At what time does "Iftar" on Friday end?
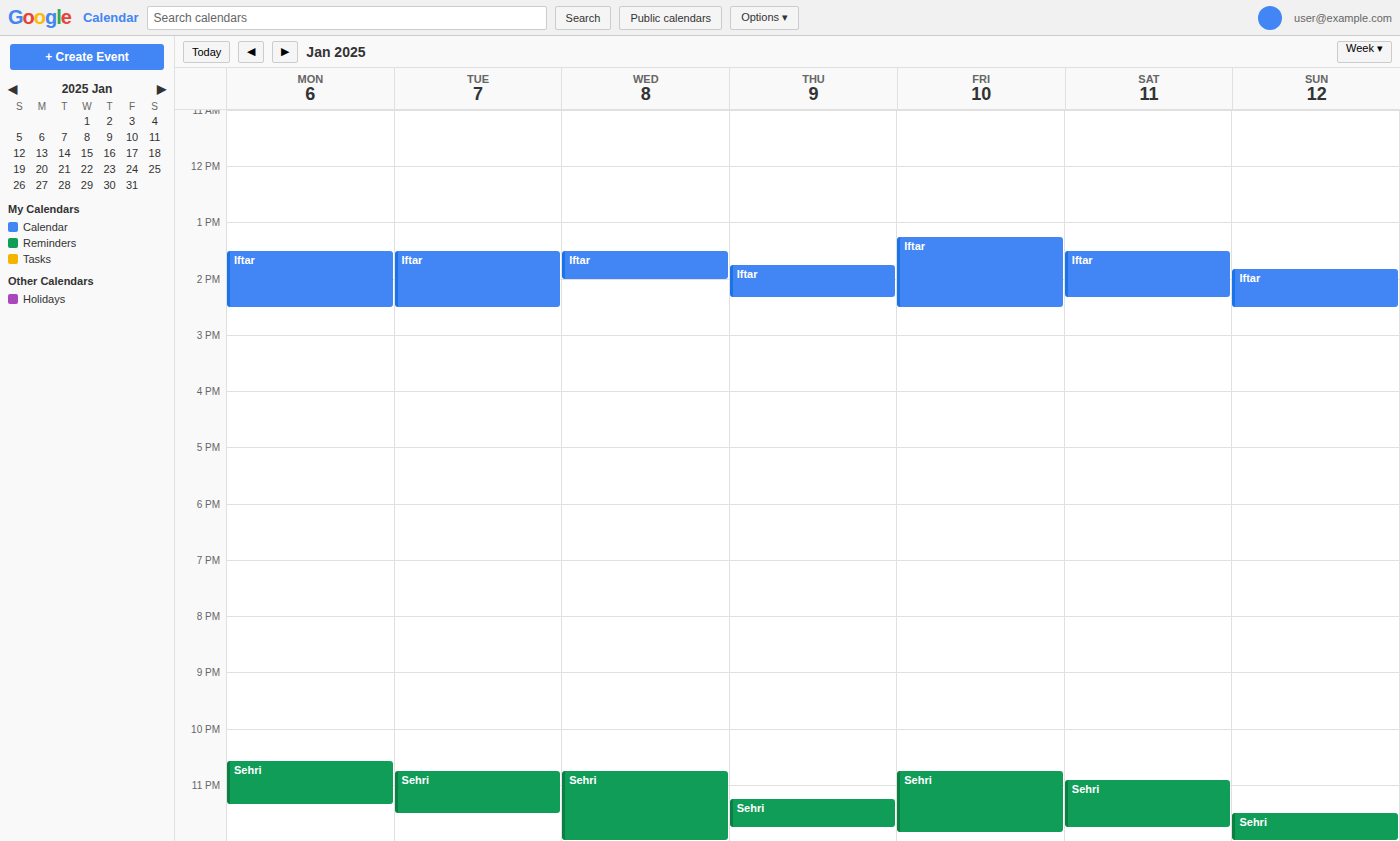
2:30 PM